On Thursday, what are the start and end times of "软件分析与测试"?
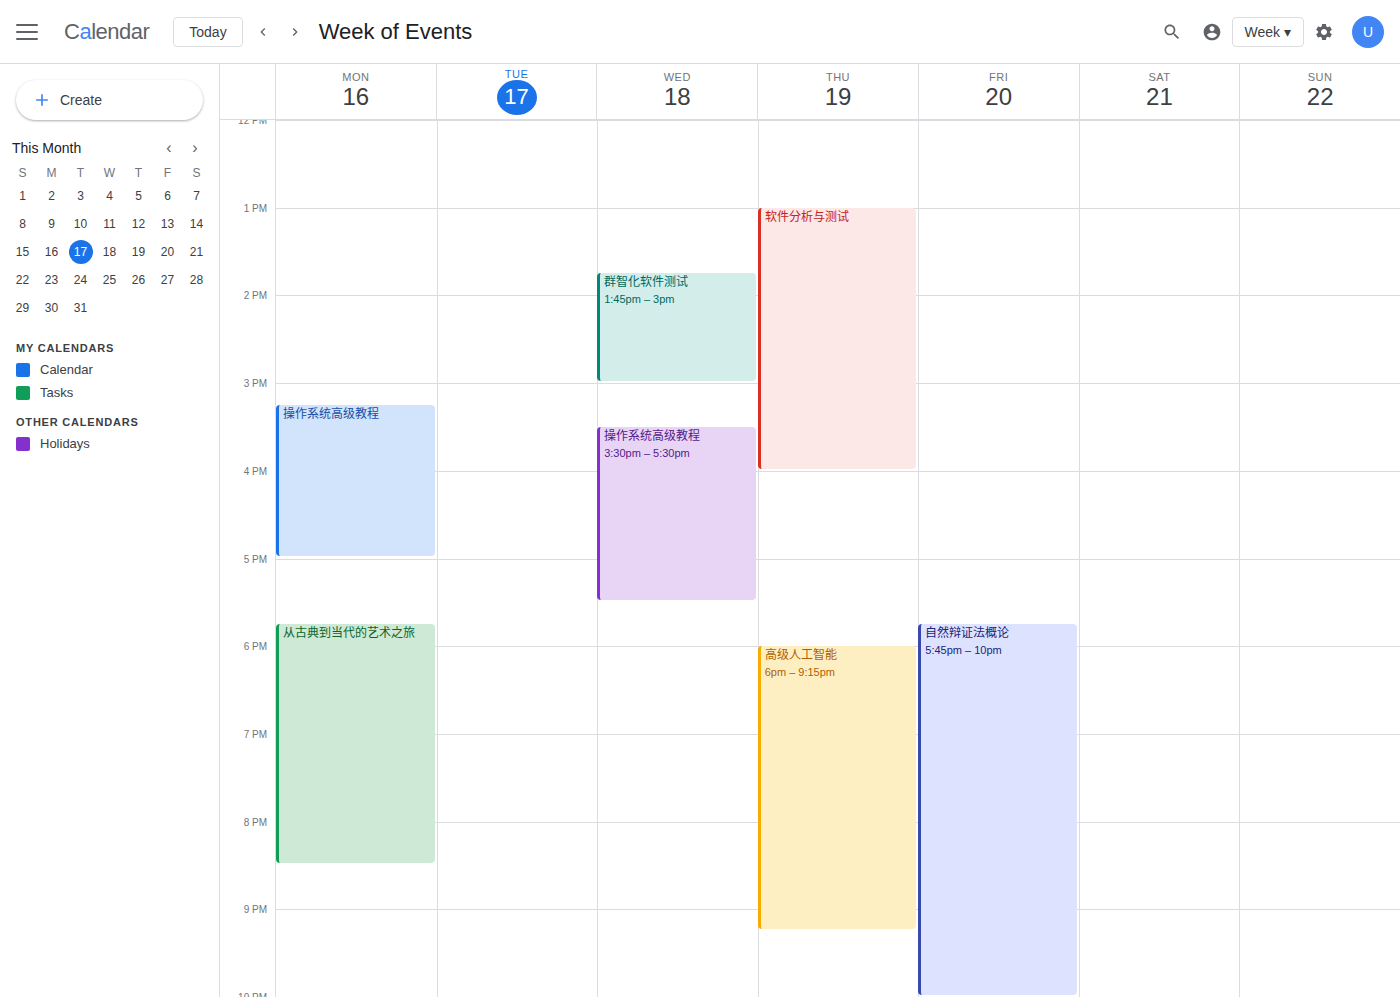
1:00 PM to 4:00 PM